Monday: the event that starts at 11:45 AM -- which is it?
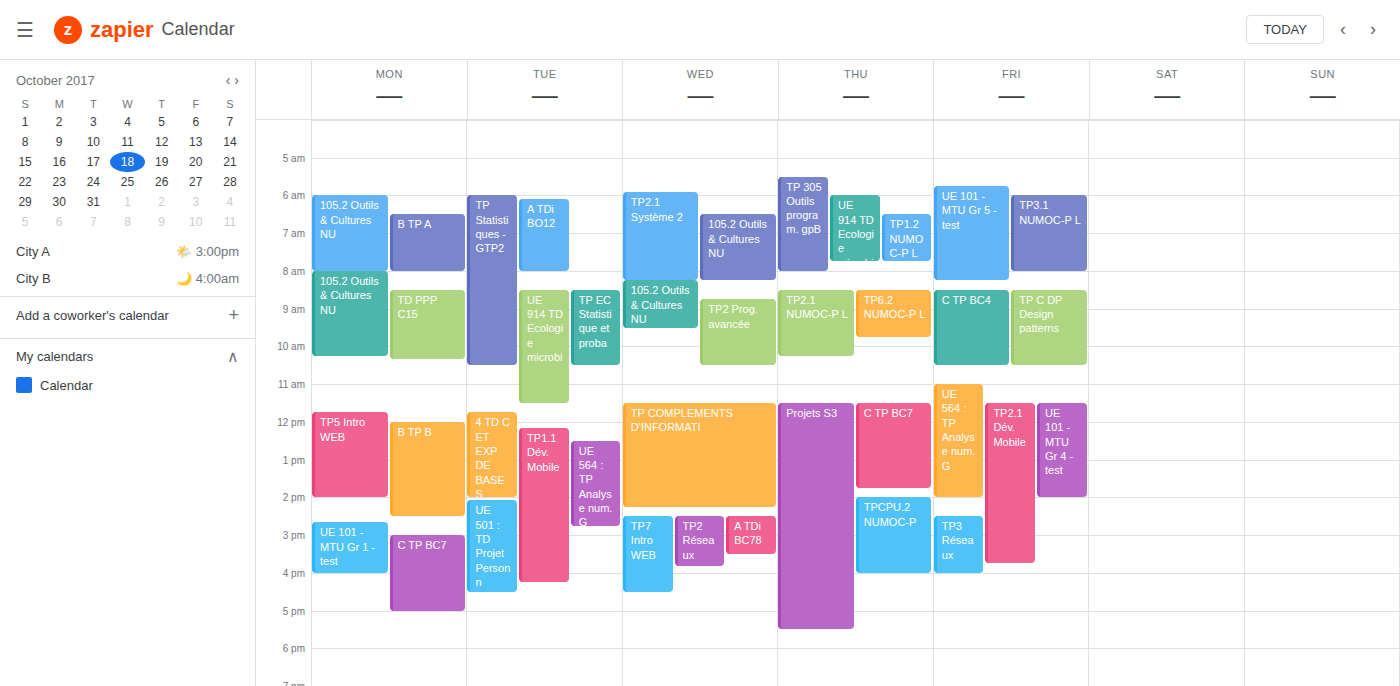
"TP5 Intro WEB"